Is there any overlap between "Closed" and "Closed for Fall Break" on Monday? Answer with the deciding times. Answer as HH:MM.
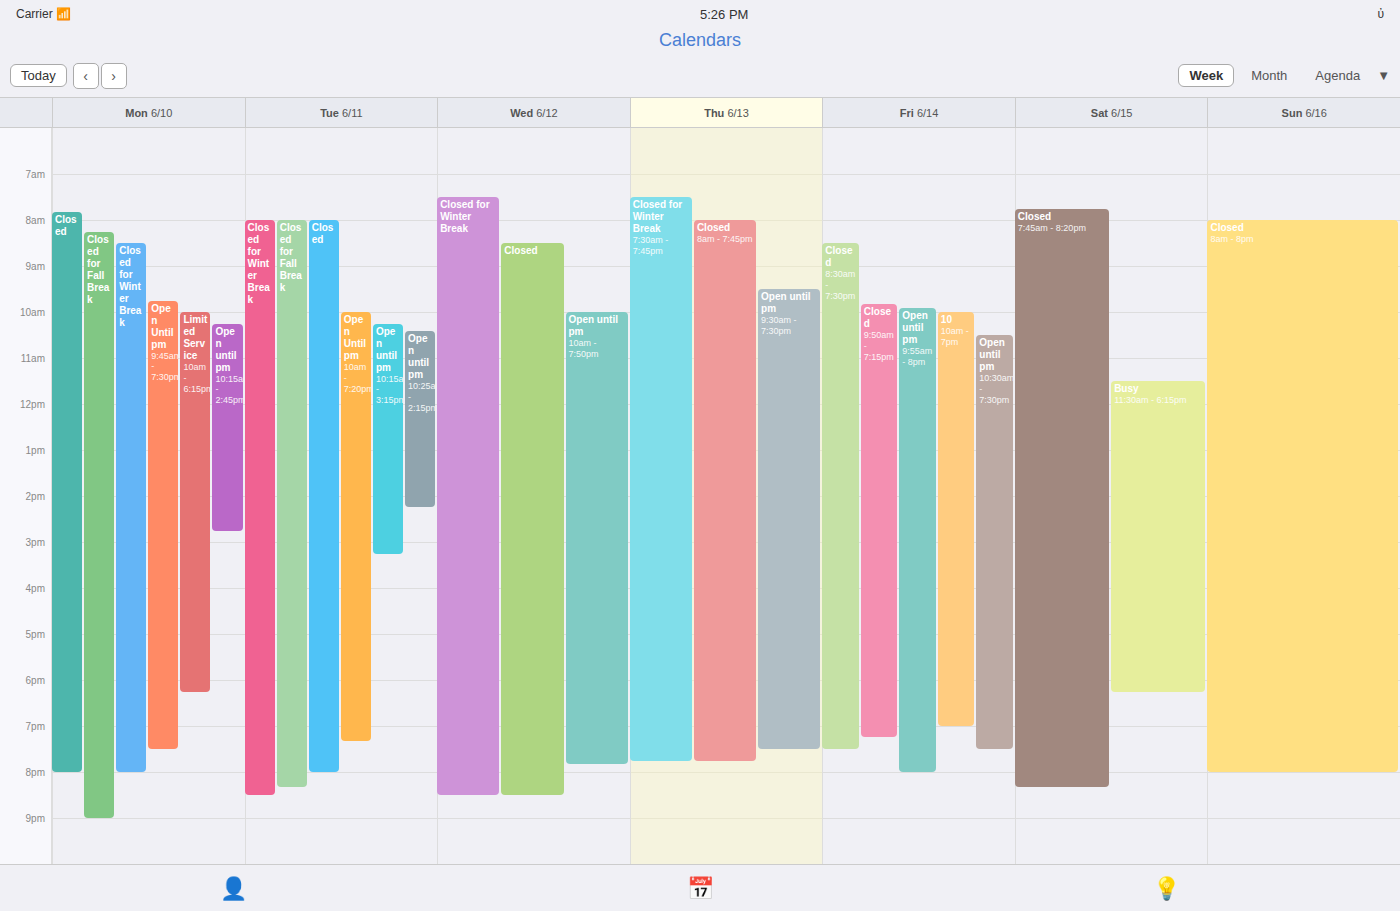
"Closed for Fall Break" starts at 08:15, before "Closed" ends at 20:00 -- they overlap.